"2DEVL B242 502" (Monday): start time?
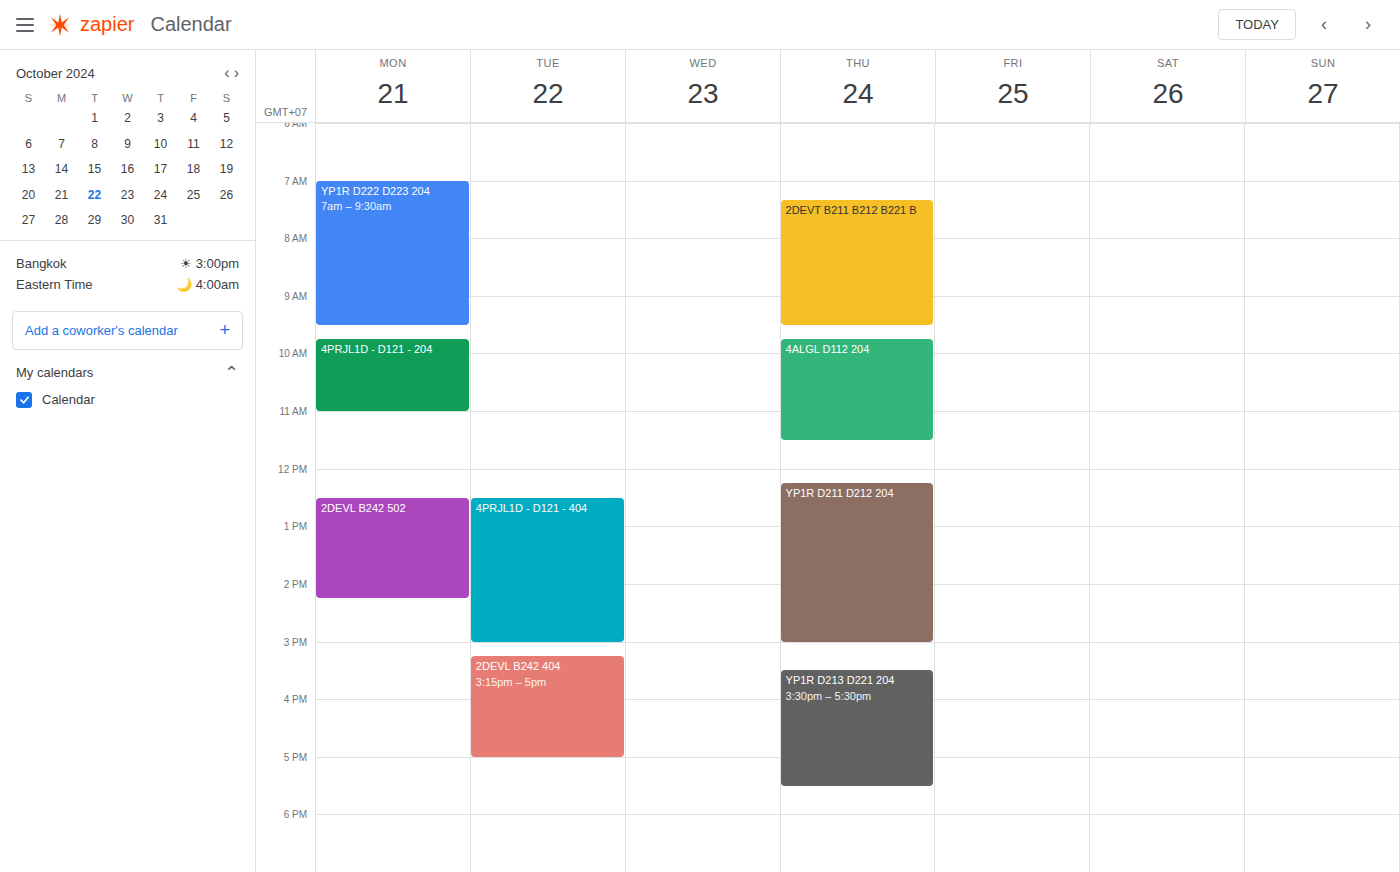
12:30 PM